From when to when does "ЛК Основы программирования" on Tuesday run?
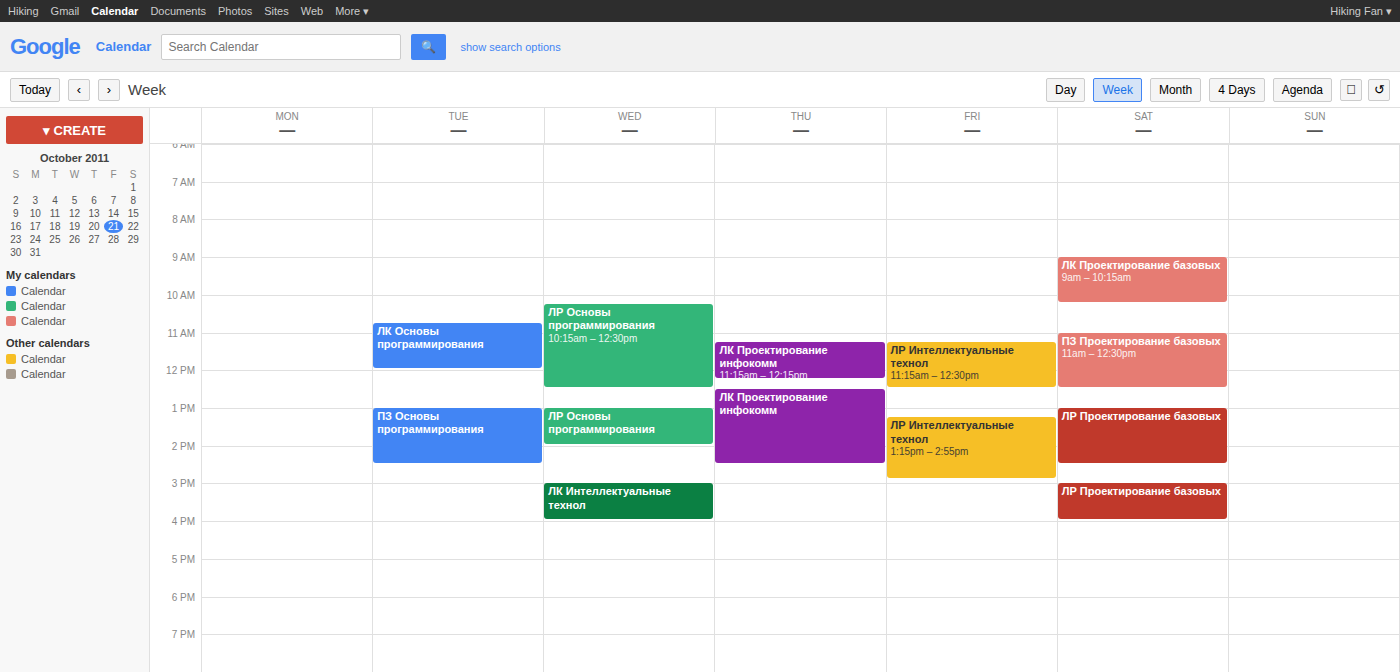
10:45 AM to 12:00 PM